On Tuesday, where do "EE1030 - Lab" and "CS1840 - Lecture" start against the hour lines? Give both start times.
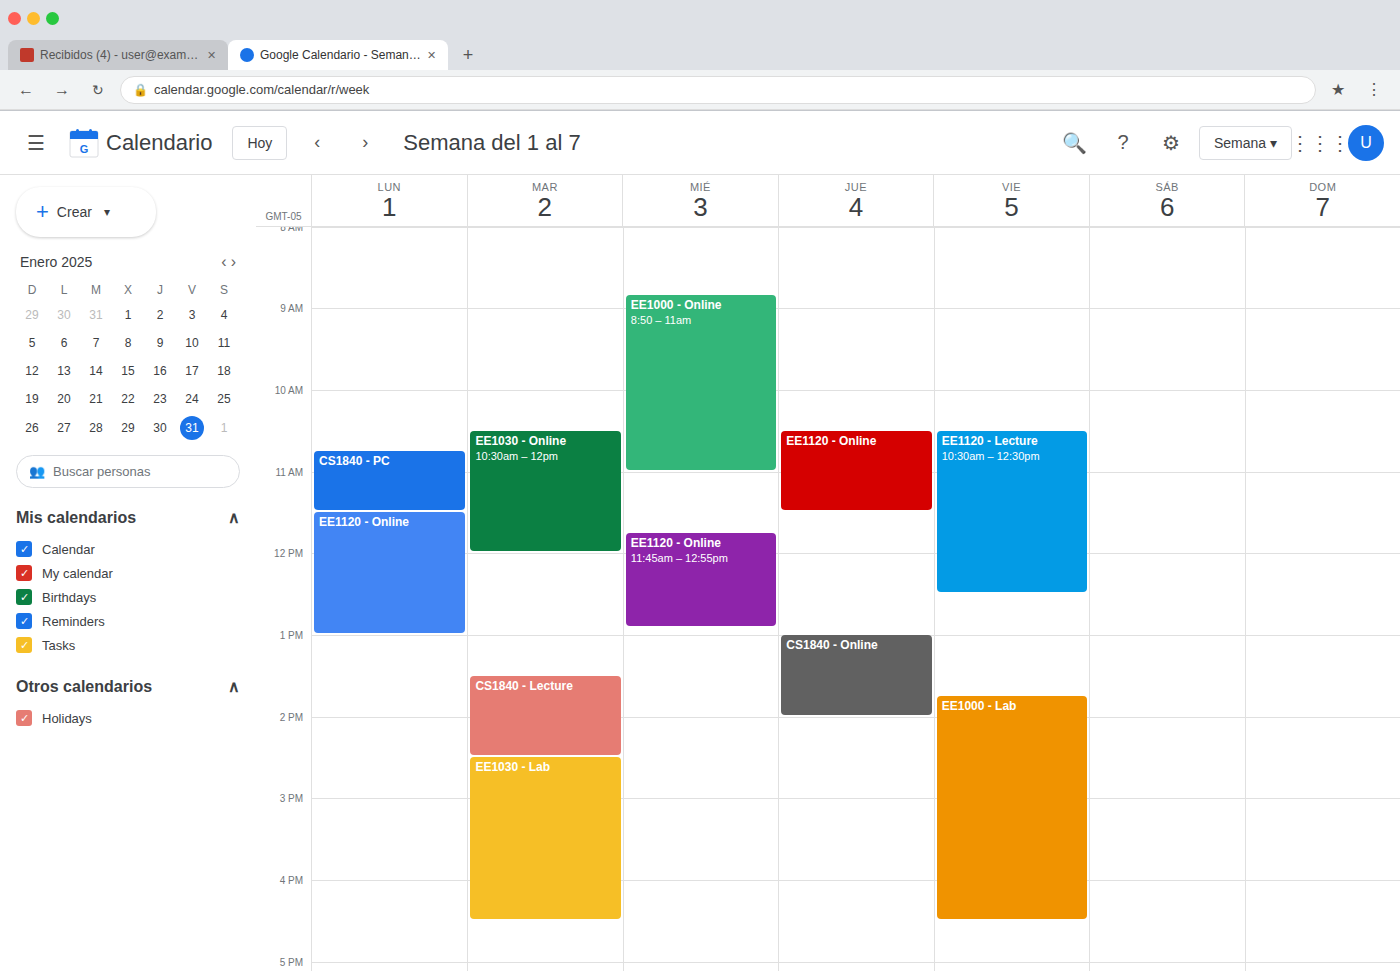
"EE1030 - Lab": 2:30 PM, halfway between the 2 PM and 3 PM lines. "CS1840 - Lecture": 1:30 PM, halfway between the 1 PM and 2 PM lines.